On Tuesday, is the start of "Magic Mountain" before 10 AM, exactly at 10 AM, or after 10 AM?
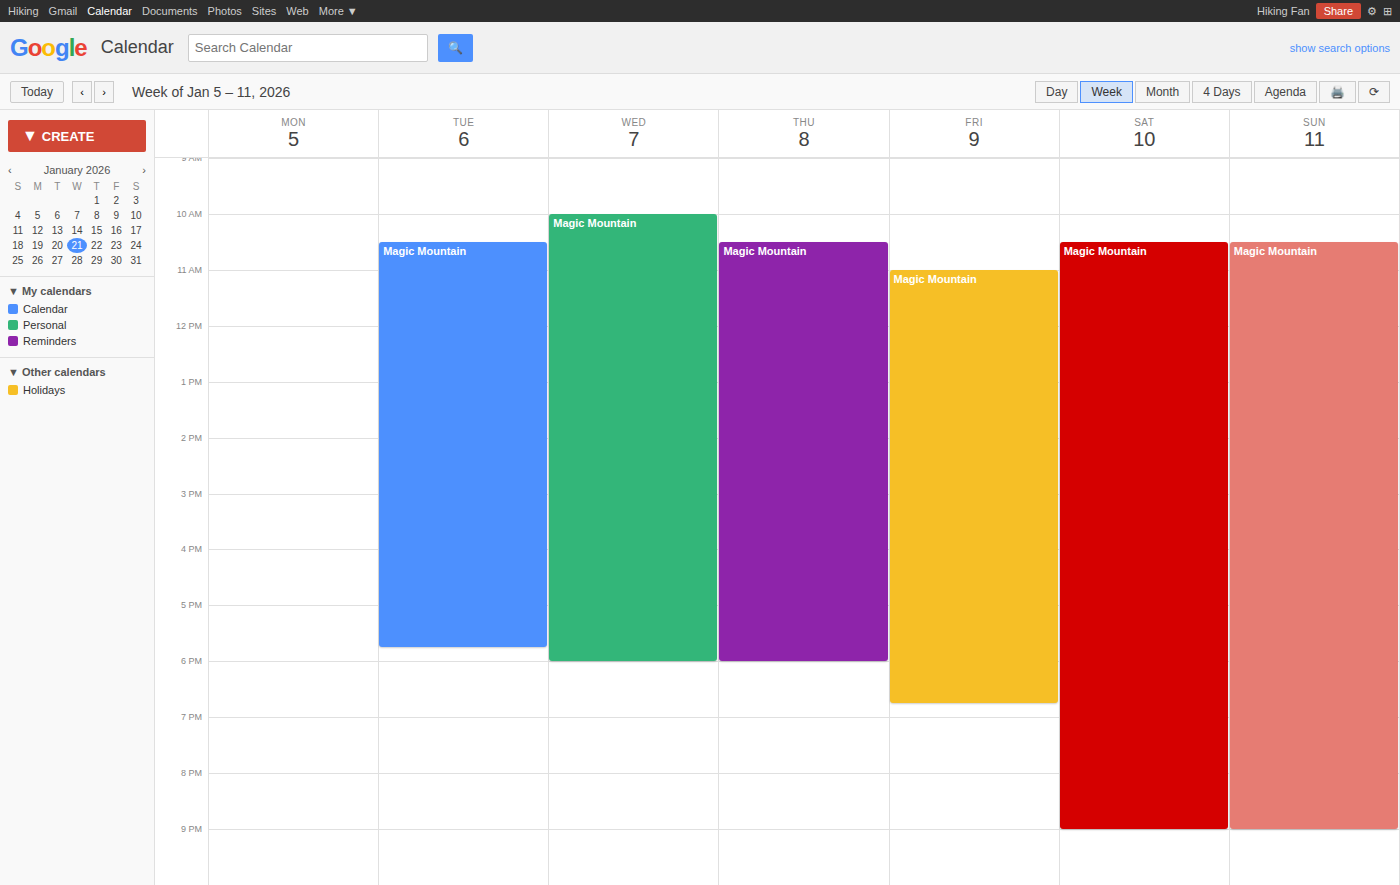
10:30 AM -- after 10 AM, 30 minutes below the 10 AM line.